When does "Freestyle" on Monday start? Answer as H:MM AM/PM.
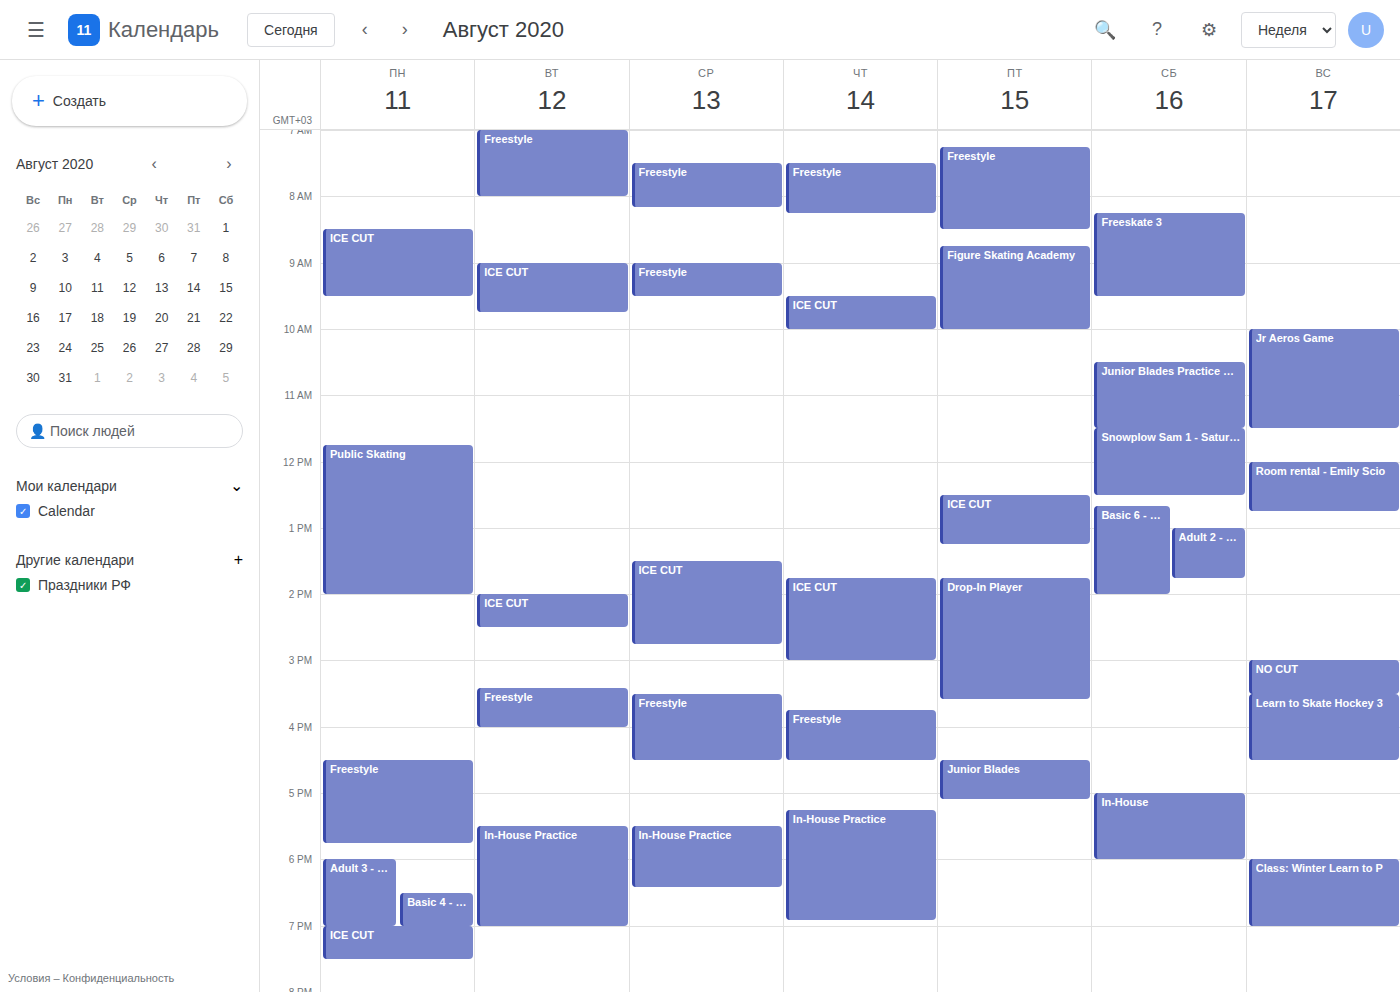
4:30 PM